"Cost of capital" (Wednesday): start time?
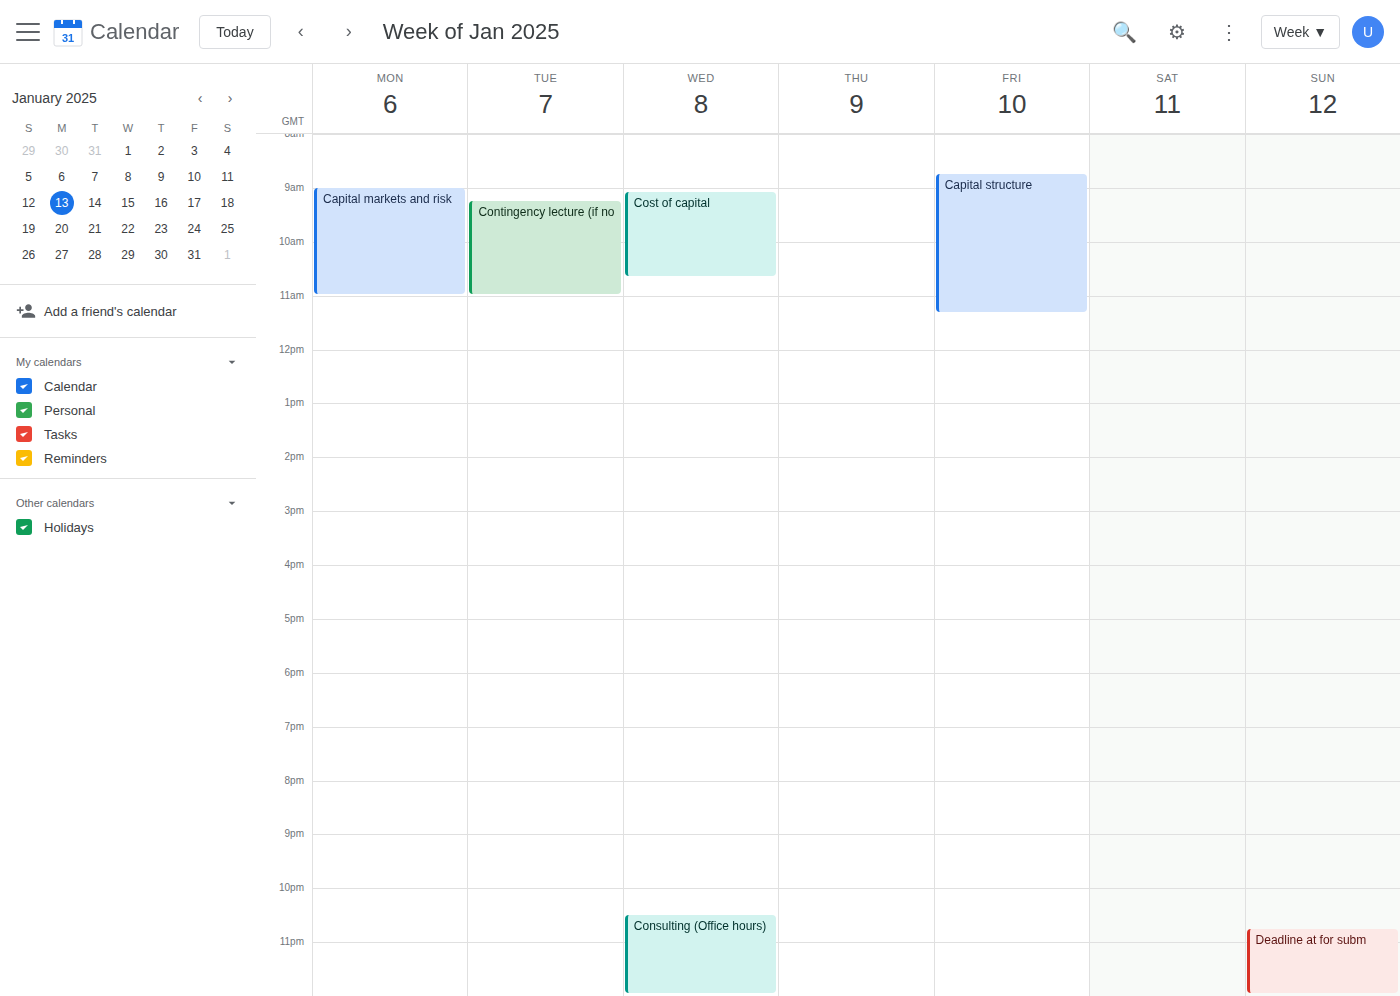
9:05 AM